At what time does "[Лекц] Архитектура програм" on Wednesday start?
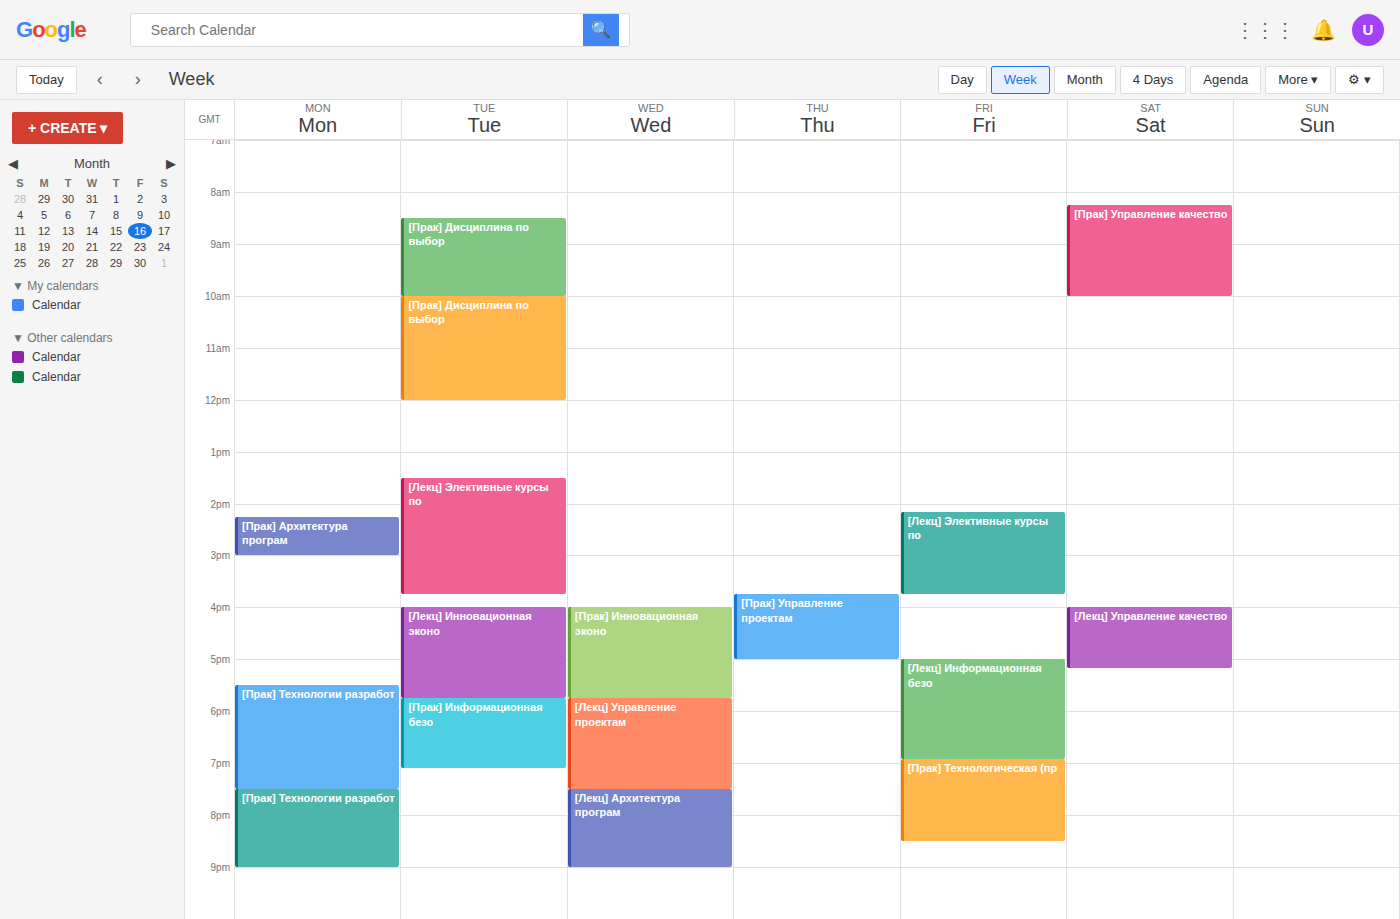
7:30 PM